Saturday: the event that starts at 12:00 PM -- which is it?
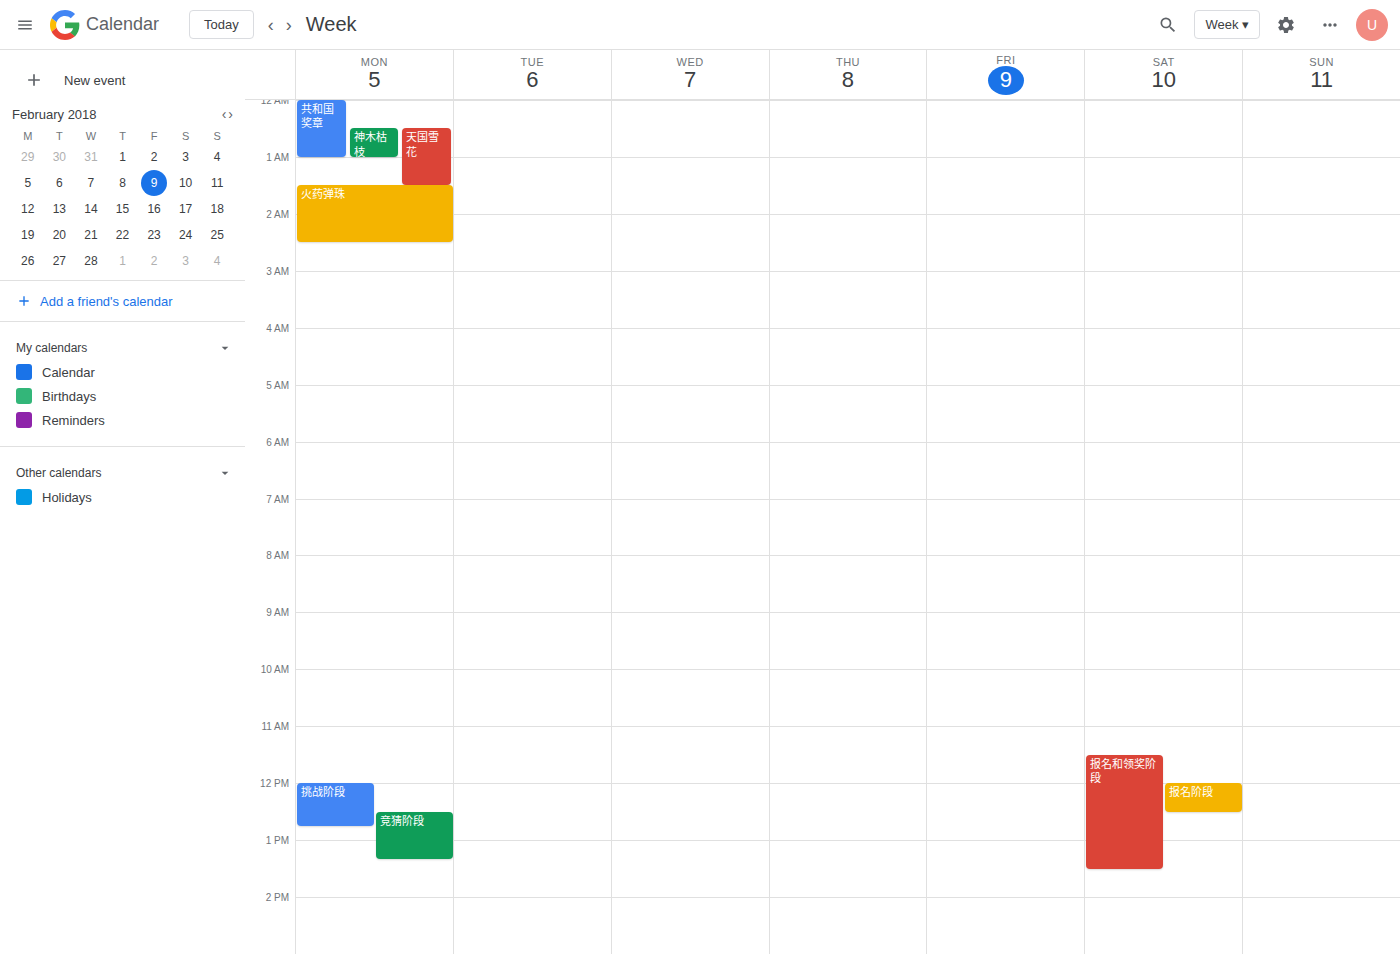
"报名阶段"